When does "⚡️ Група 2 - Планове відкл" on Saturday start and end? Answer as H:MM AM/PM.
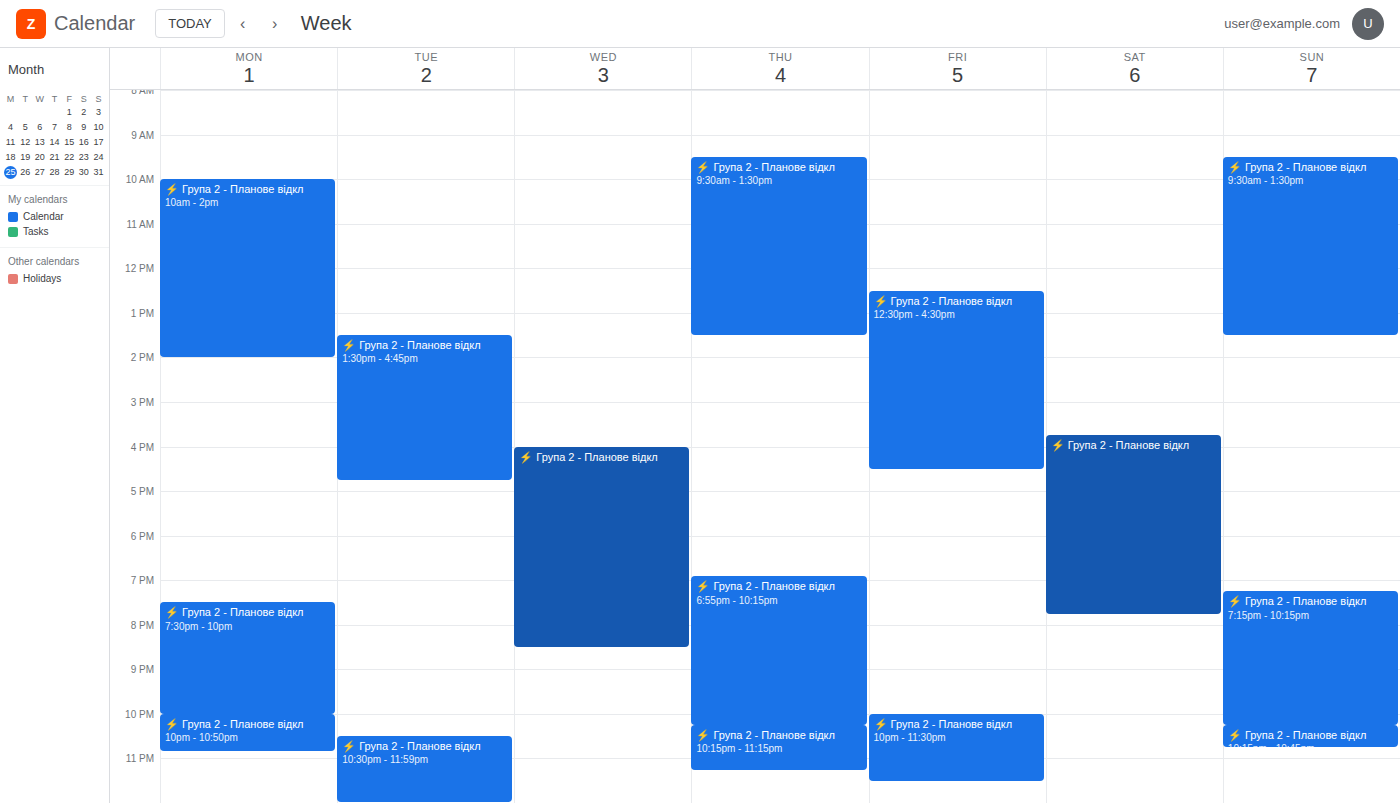
3:45 PM to 7:45 PM